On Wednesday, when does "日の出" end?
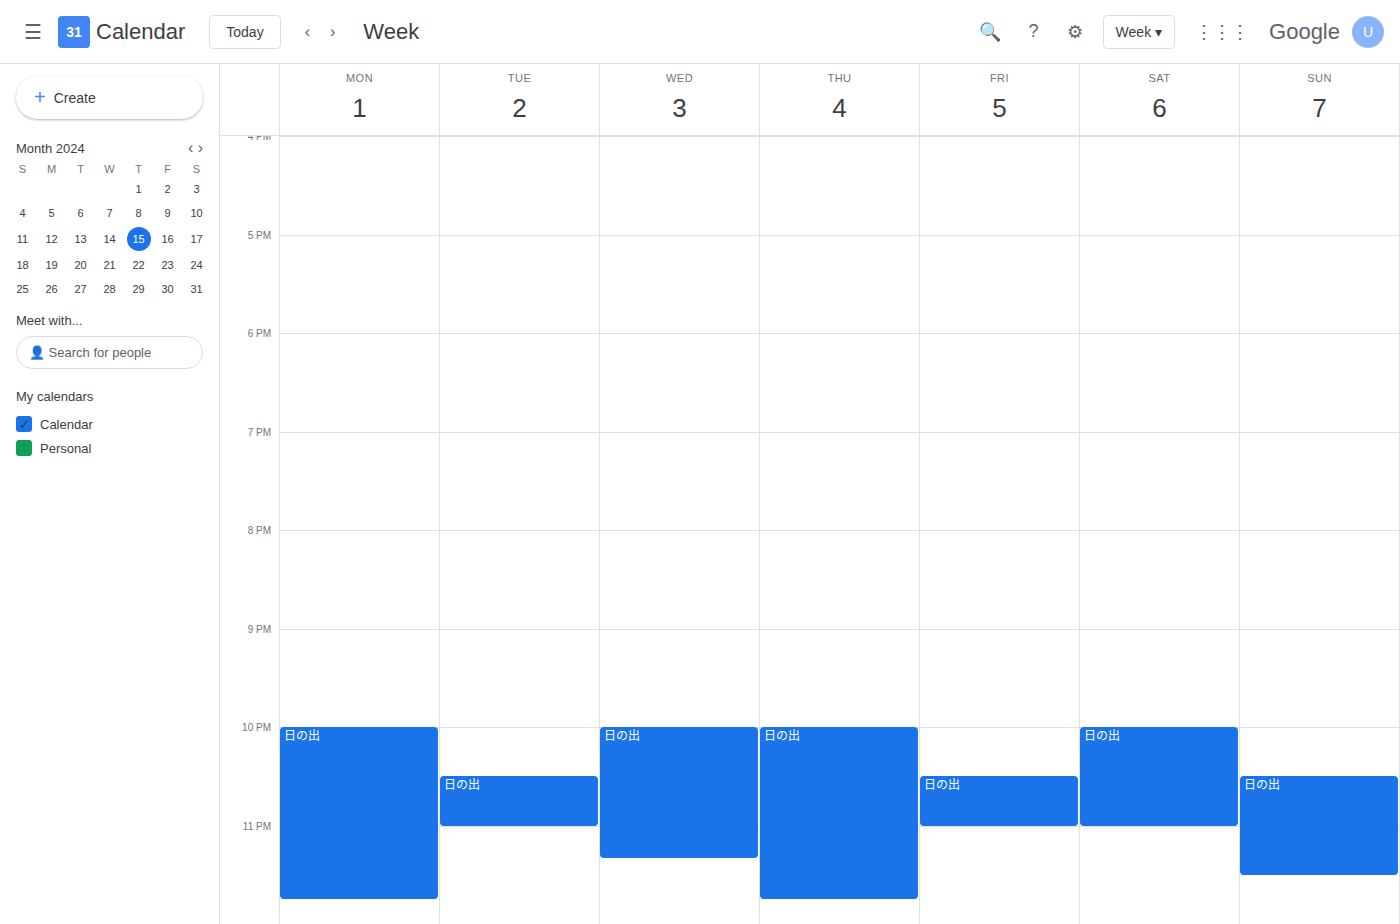
11:20 PM